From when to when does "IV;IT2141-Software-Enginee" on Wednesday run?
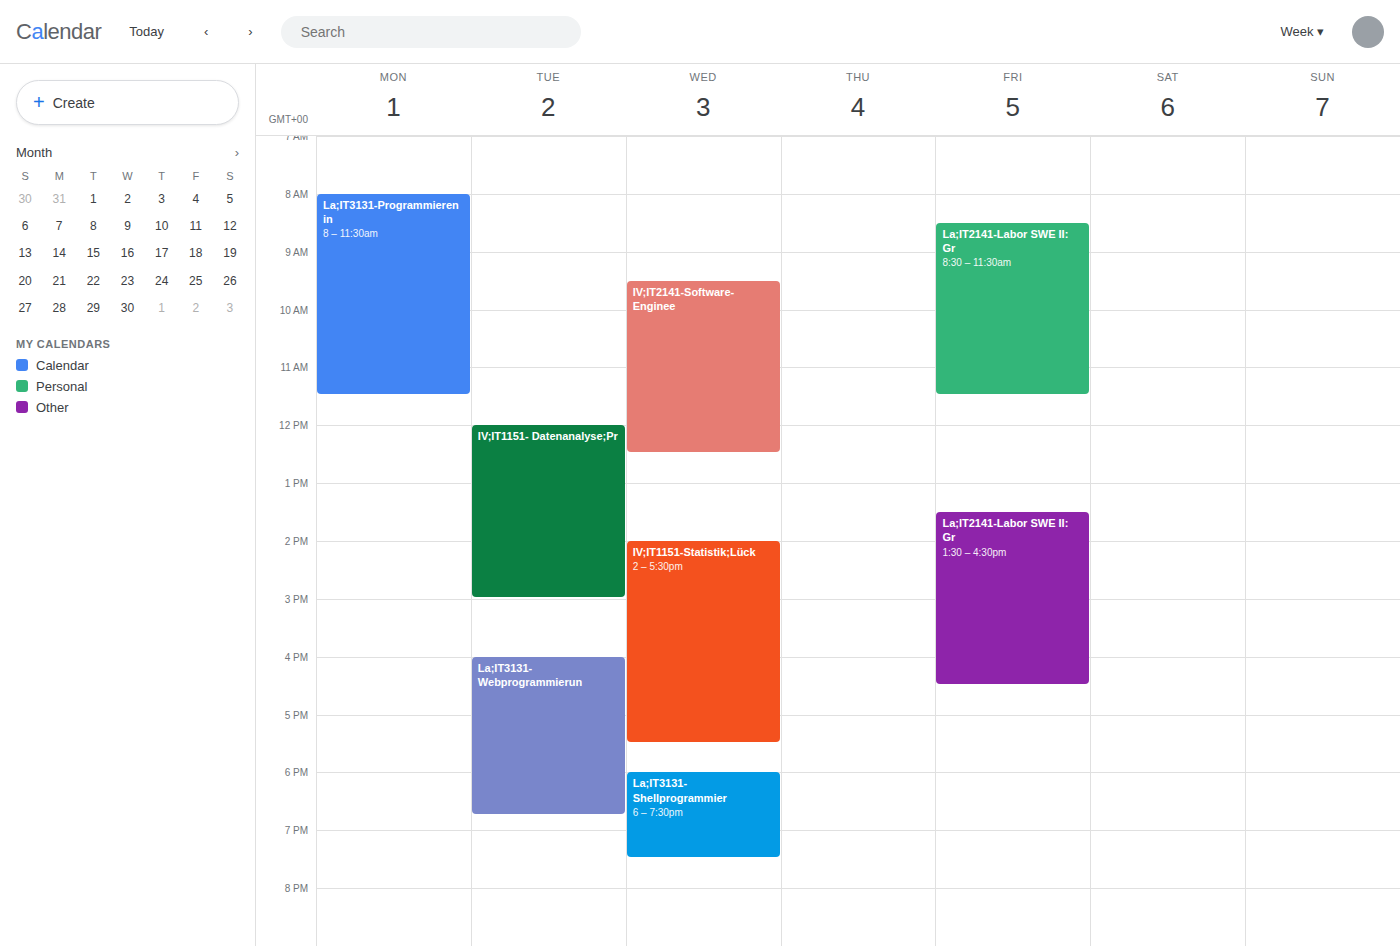
9:30 AM to 12:30 PM